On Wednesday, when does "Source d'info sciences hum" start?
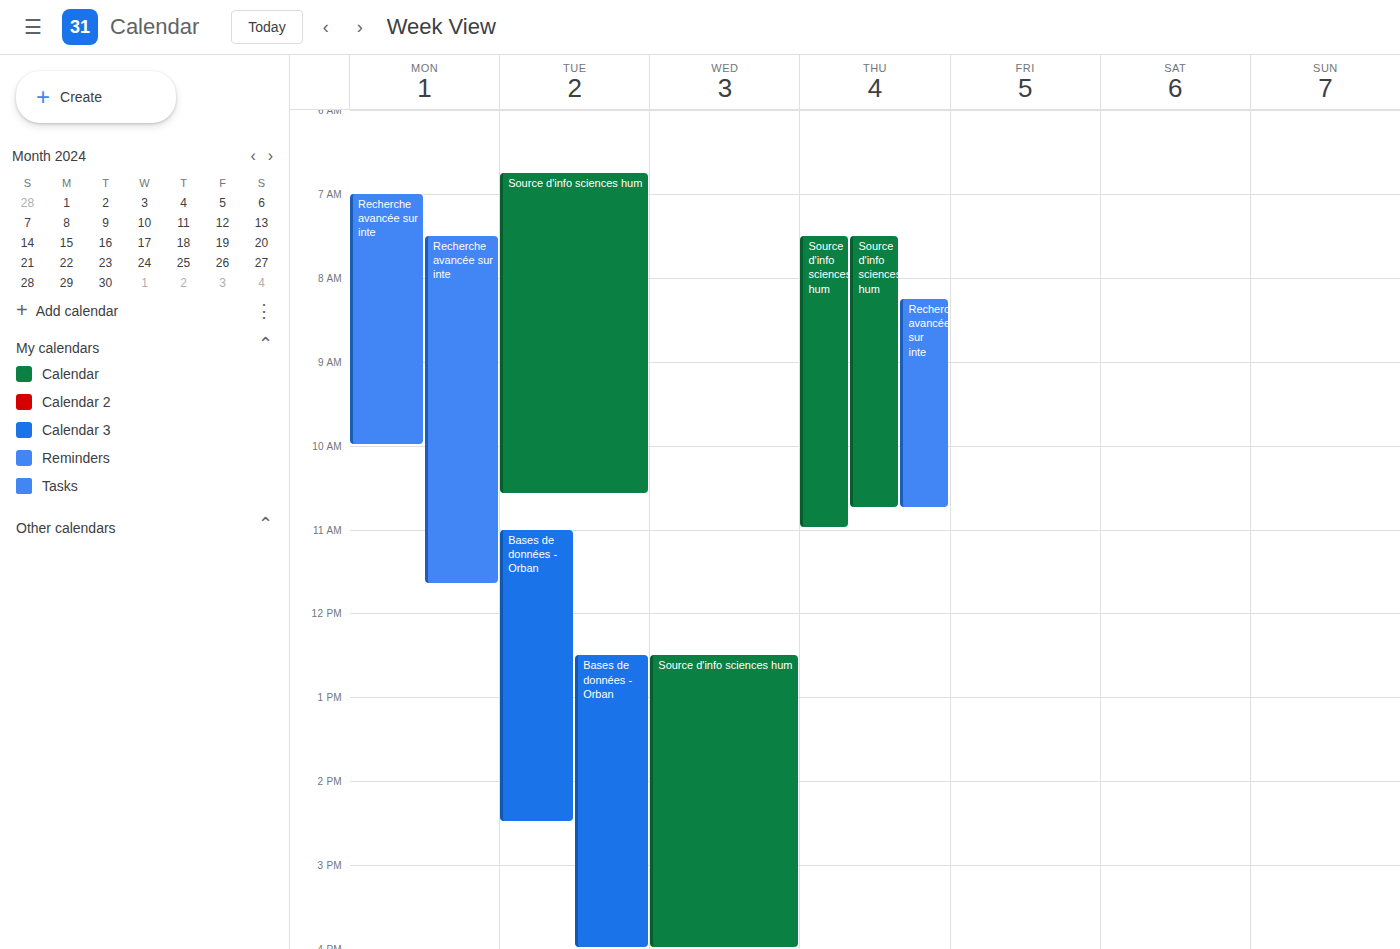
12:30 PM